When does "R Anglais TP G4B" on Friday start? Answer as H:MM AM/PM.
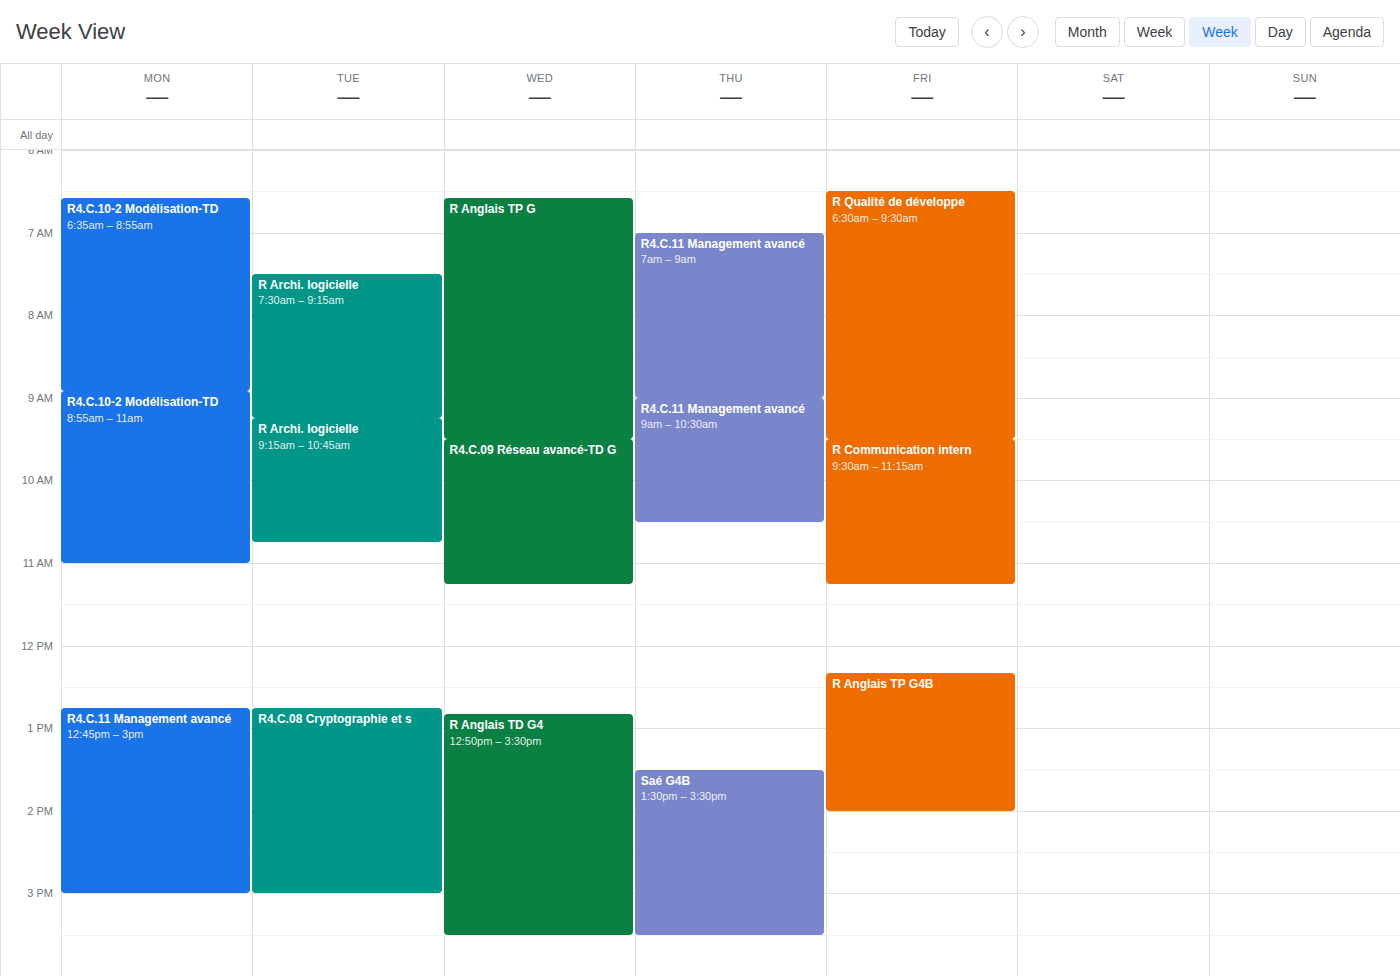
12:20 PM